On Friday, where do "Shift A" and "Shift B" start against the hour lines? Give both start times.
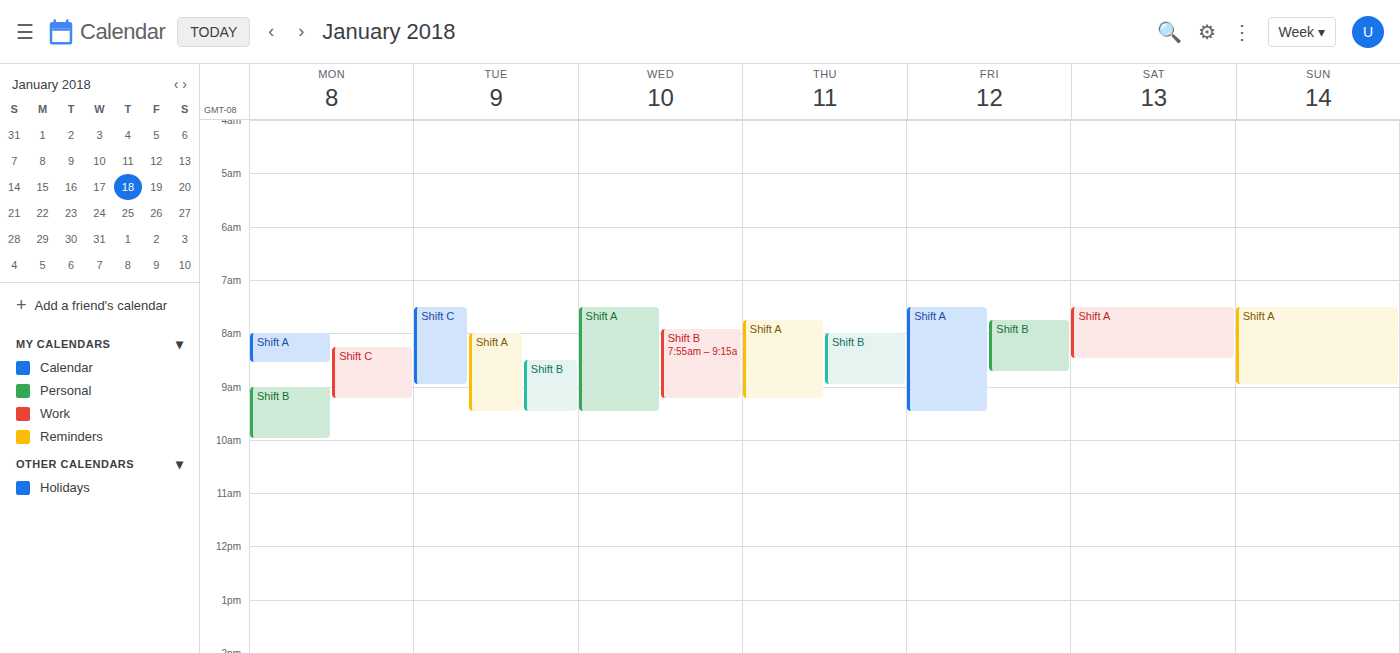
"Shift A": 7:30 AM, halfway between the 7 AM and 8 AM lines. "Shift B": 7:45 AM, neither: three quarters of the way from the 7 AM line to the 8 AM line.